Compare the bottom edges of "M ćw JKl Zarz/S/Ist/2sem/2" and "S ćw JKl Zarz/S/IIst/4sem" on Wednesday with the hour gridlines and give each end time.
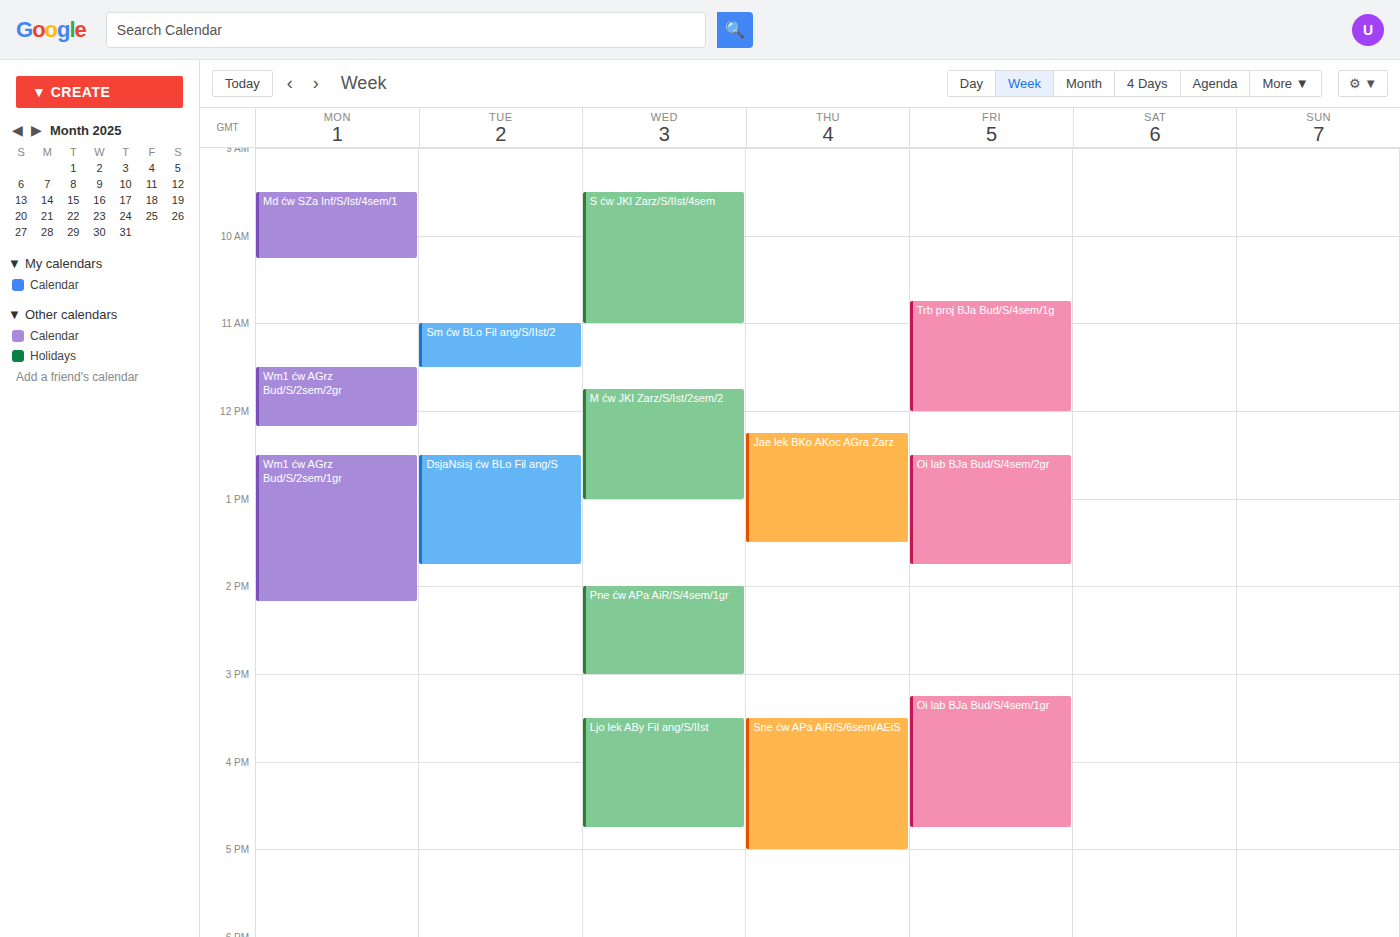
"M ćw JKl Zarz/S/Ist/2sem/2": 1:00 PM, exactly on the 1 PM line. "S ćw JKl Zarz/S/IIst/4sem": 11:00 AM, exactly on the 11 AM line.